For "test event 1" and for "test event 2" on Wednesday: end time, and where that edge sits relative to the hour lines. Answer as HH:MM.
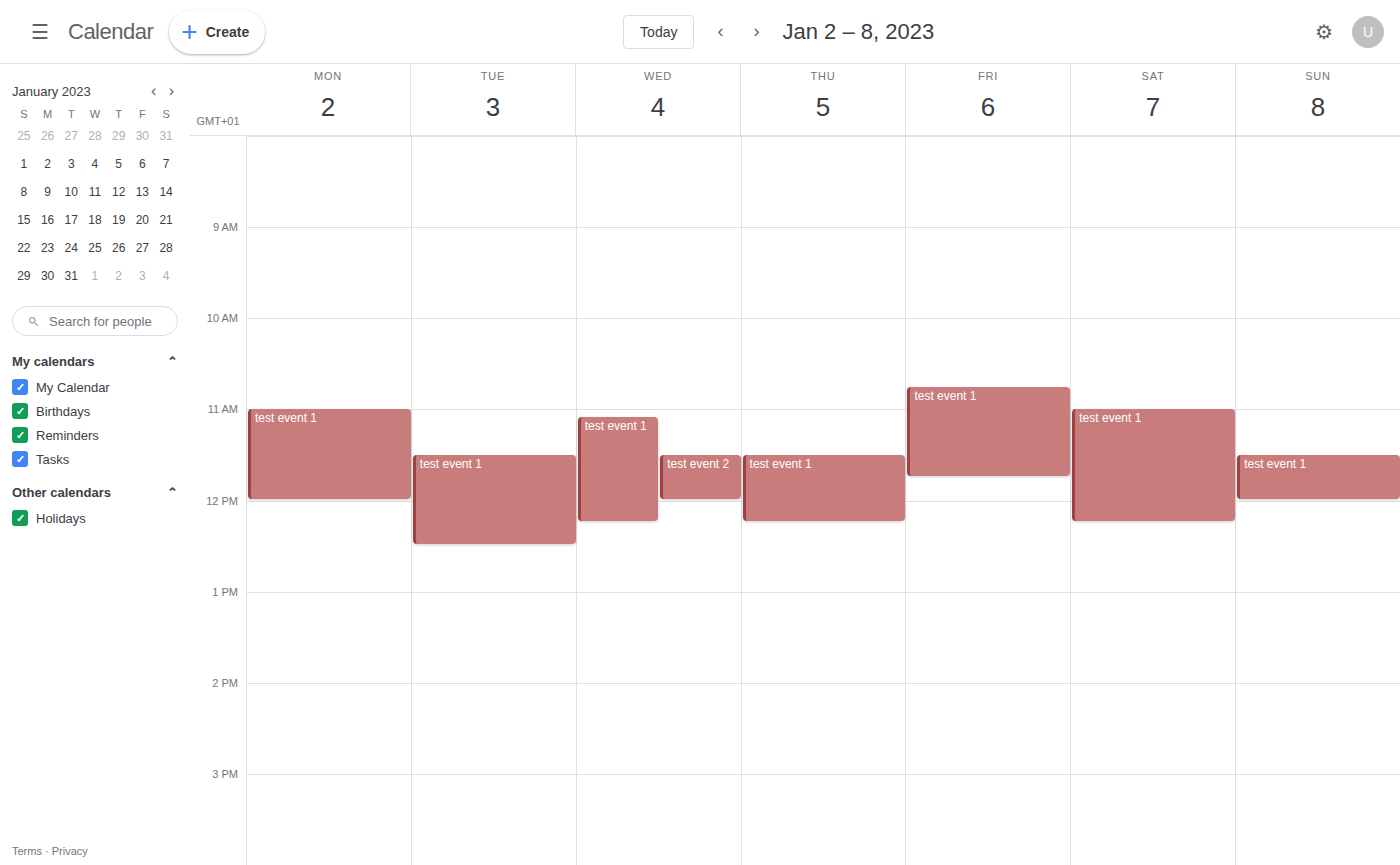
"test event 1": 12:15, neither: a quarter of the way from the 12:00 line to the 13:00 line. "test event 2": 12:00, exactly on the 12:00 line.